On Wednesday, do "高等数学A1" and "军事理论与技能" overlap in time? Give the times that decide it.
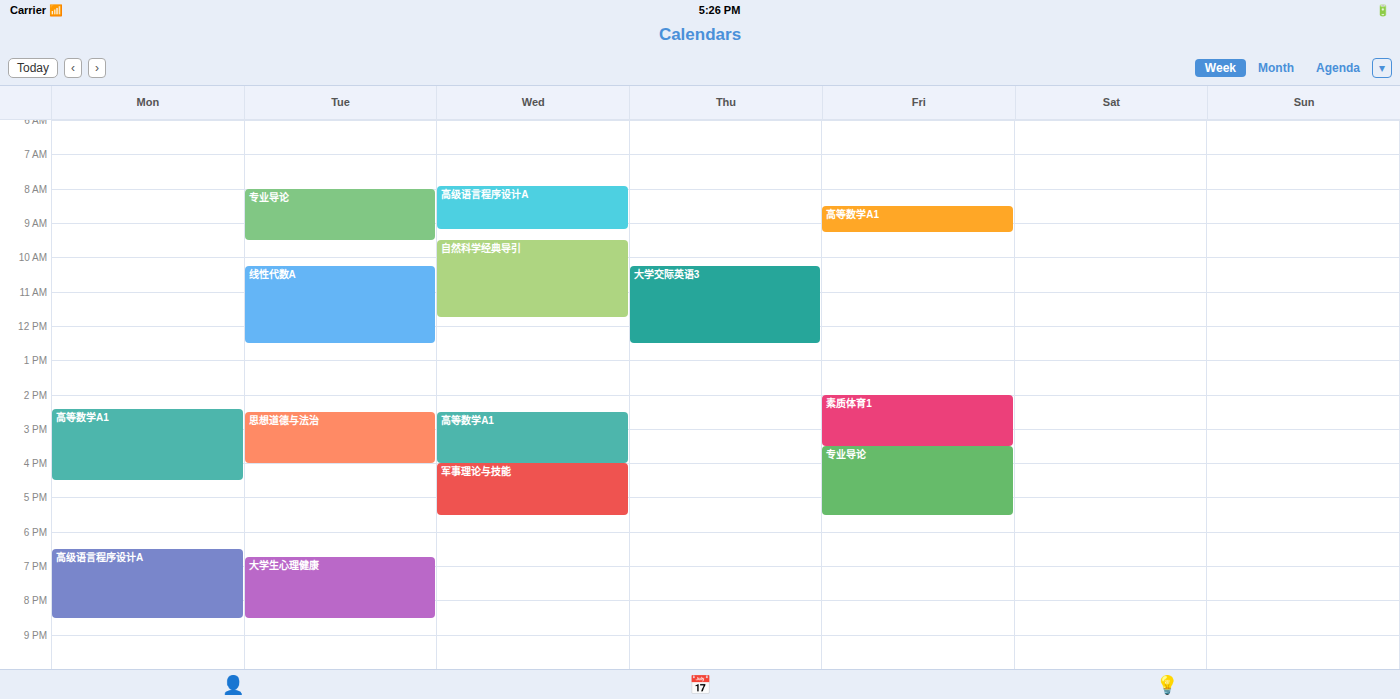
"高等数学A1" ends at 4:00 PM, exactly when "军事理论与技能" starts -- they touch but do not overlap.